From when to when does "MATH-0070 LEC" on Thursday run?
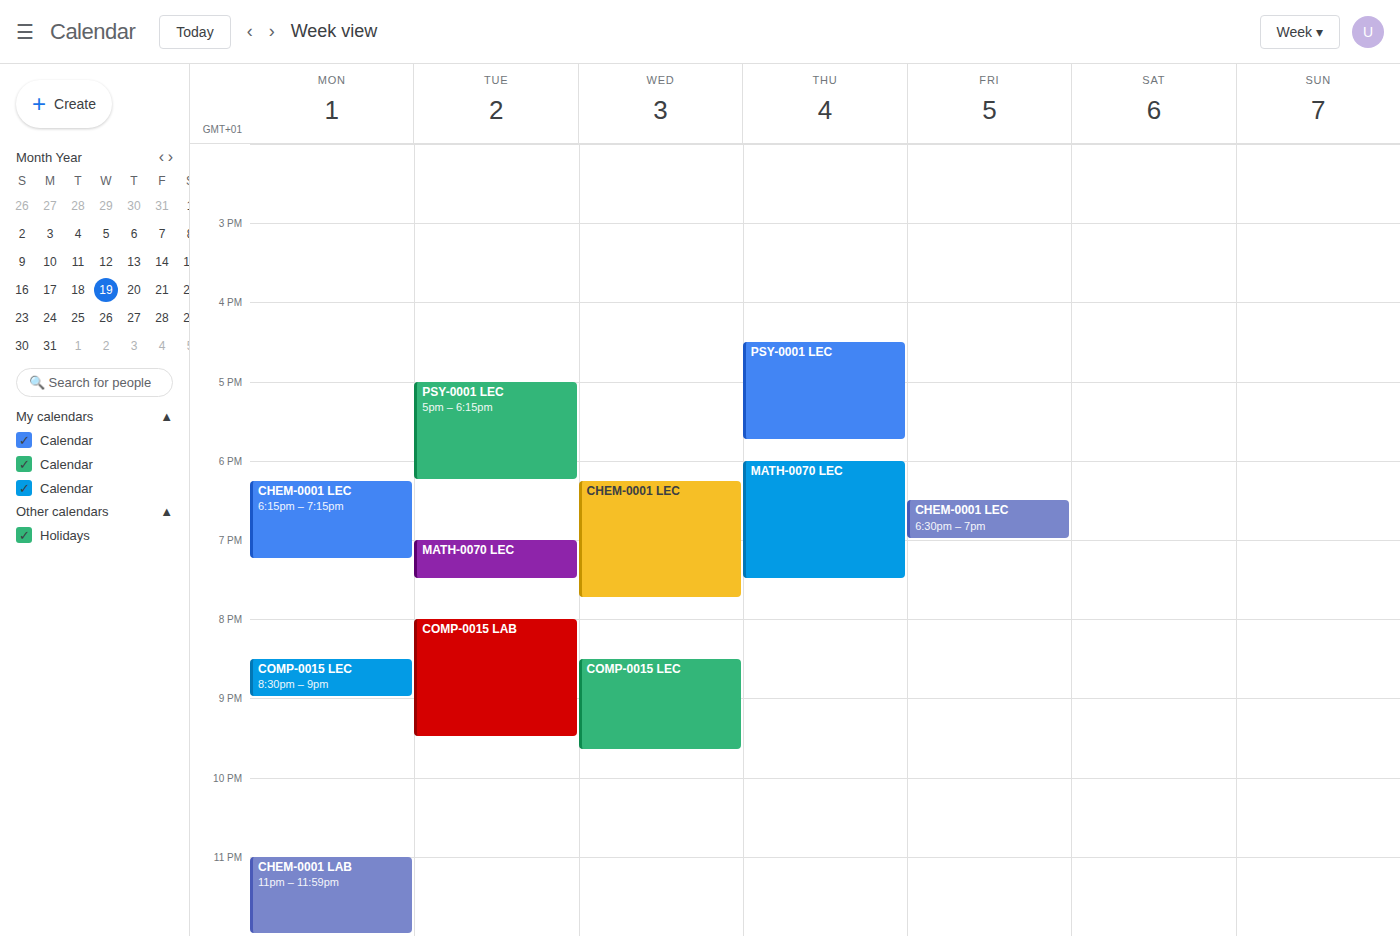
18:00 to 19:30